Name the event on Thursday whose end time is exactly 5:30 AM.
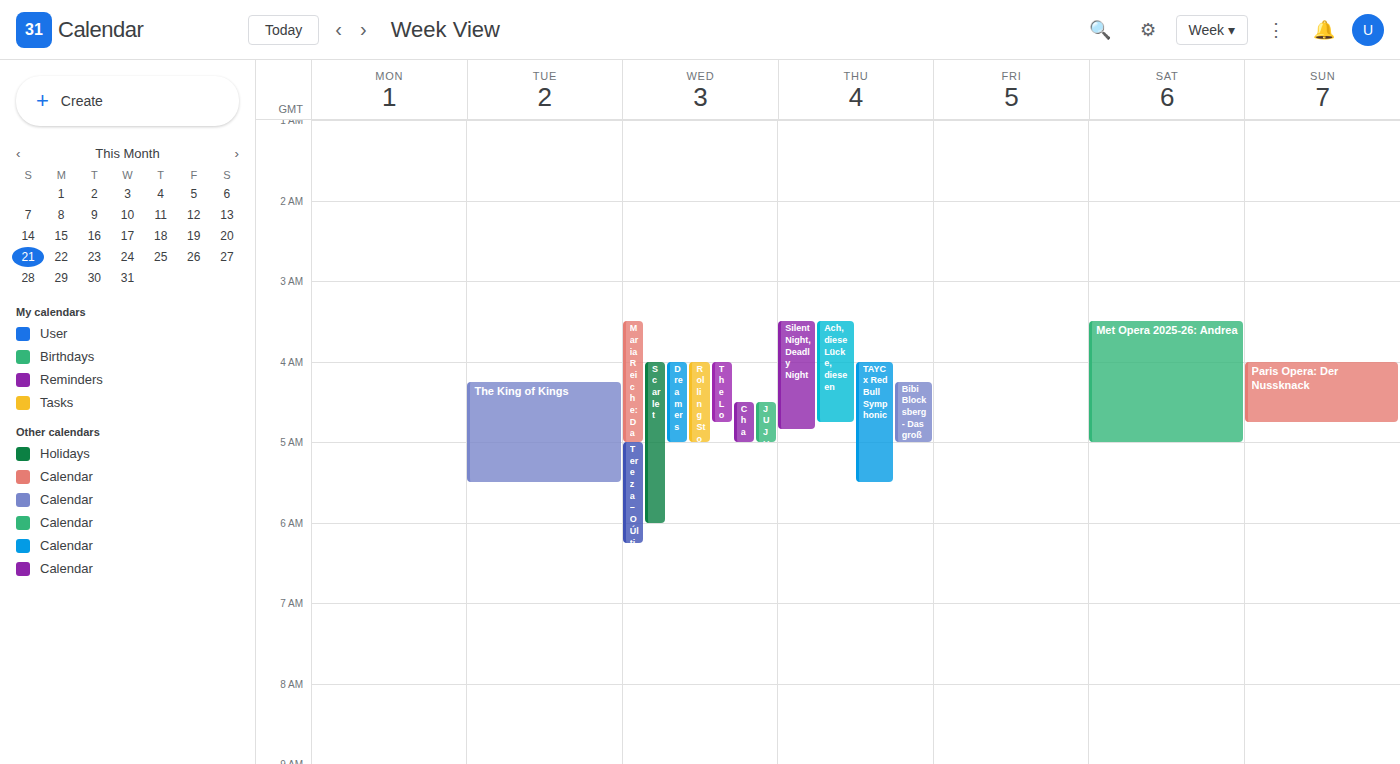
"TAYC x Red Bull Symphonic"